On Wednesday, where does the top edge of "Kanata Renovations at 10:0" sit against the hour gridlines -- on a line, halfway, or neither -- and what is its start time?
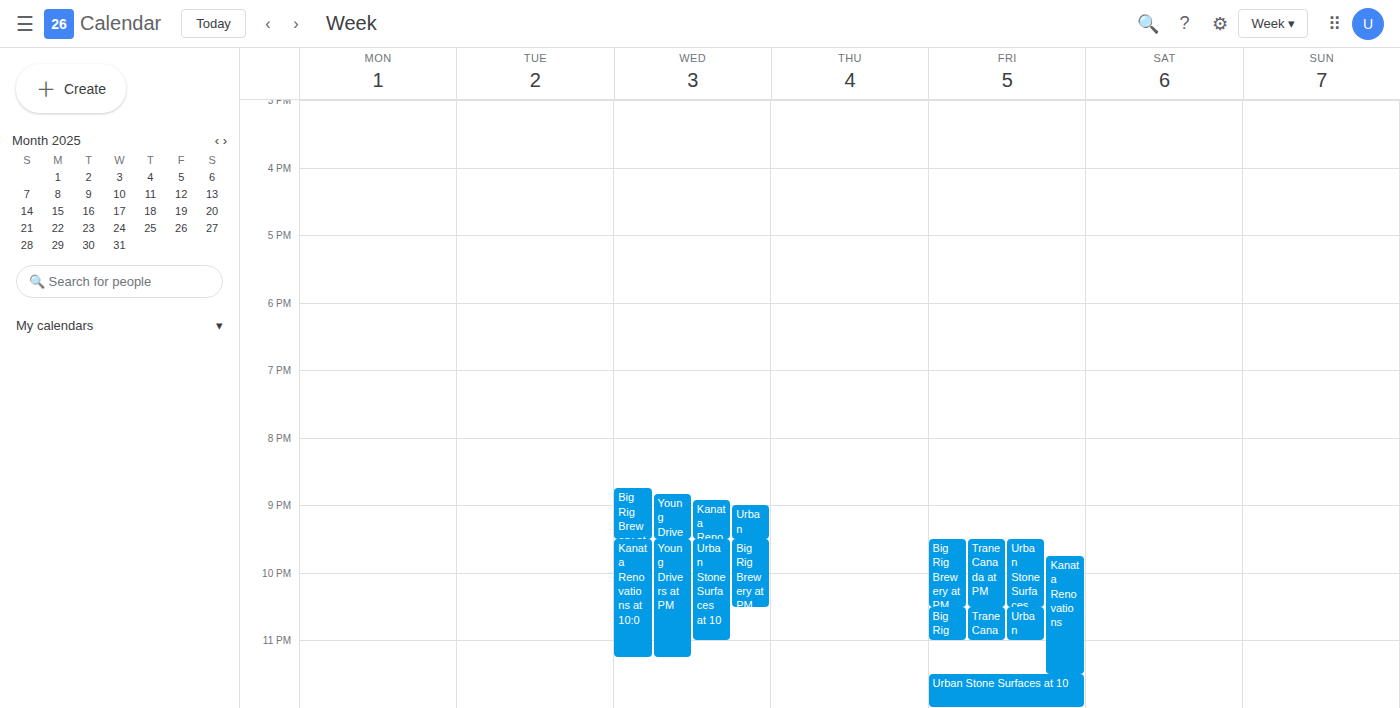
9:30 PM -- halfway between the 9 PM and 10 PM lines.